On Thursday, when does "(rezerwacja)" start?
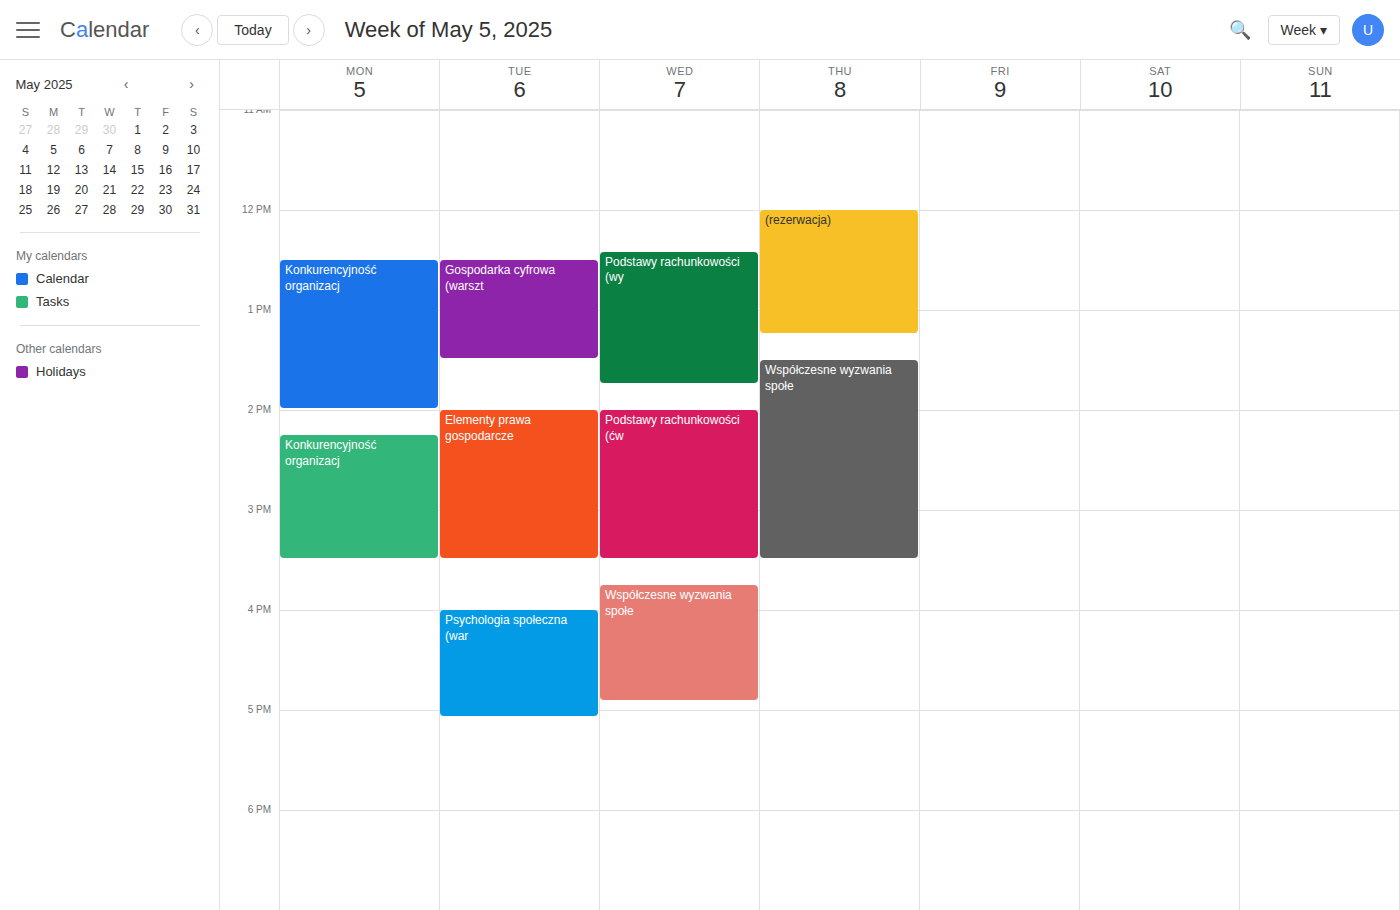
12:00 PM